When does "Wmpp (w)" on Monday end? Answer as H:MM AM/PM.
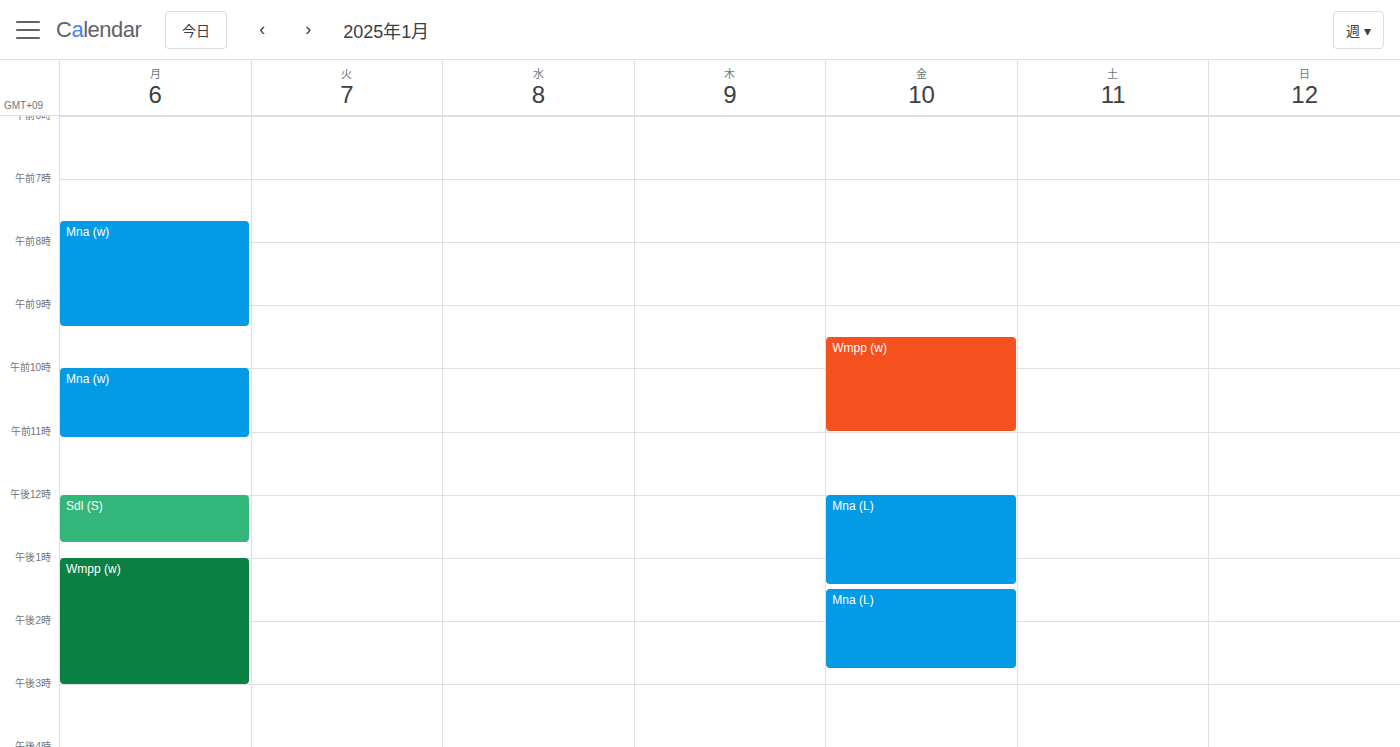
3:00 PM